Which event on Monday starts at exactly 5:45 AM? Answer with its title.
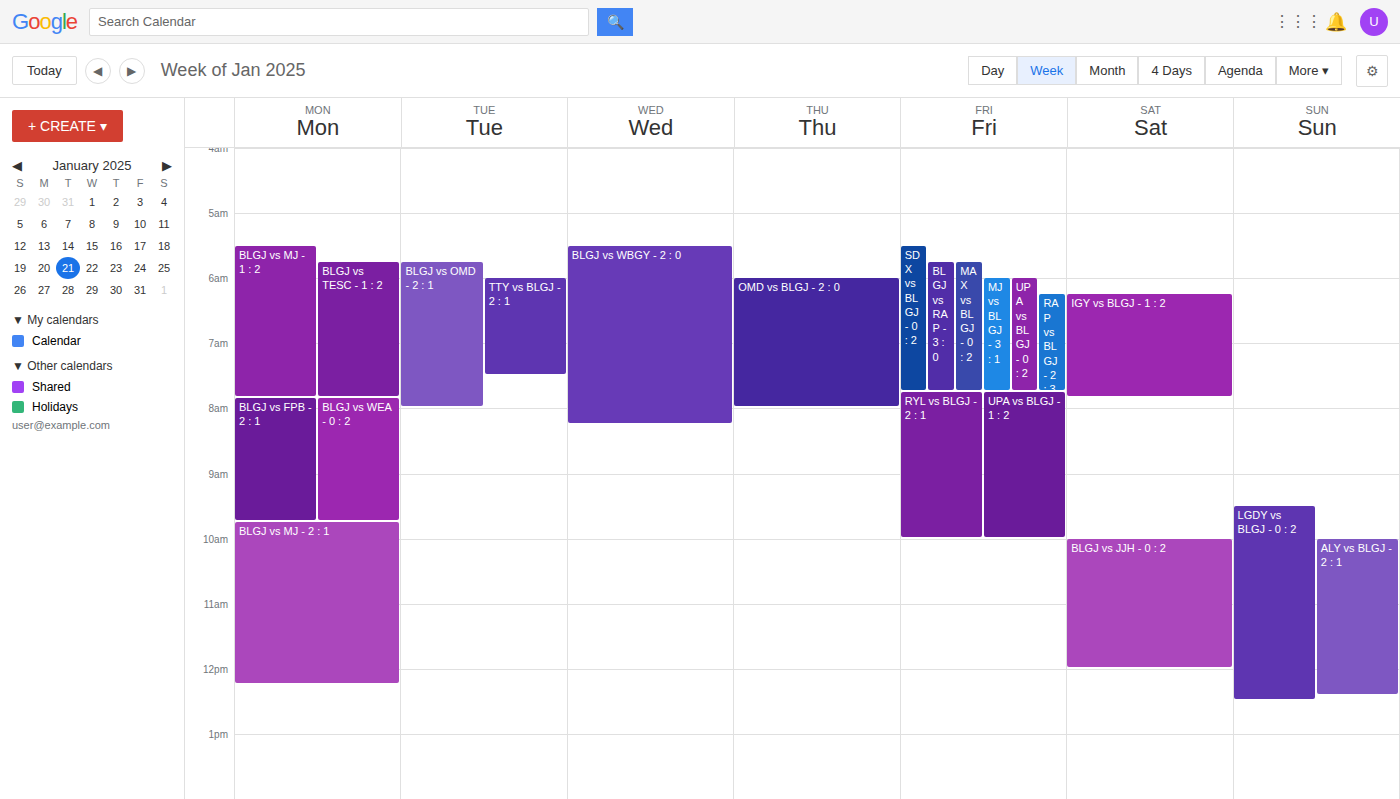
"BLGJ vs TESC - 1 : 2"